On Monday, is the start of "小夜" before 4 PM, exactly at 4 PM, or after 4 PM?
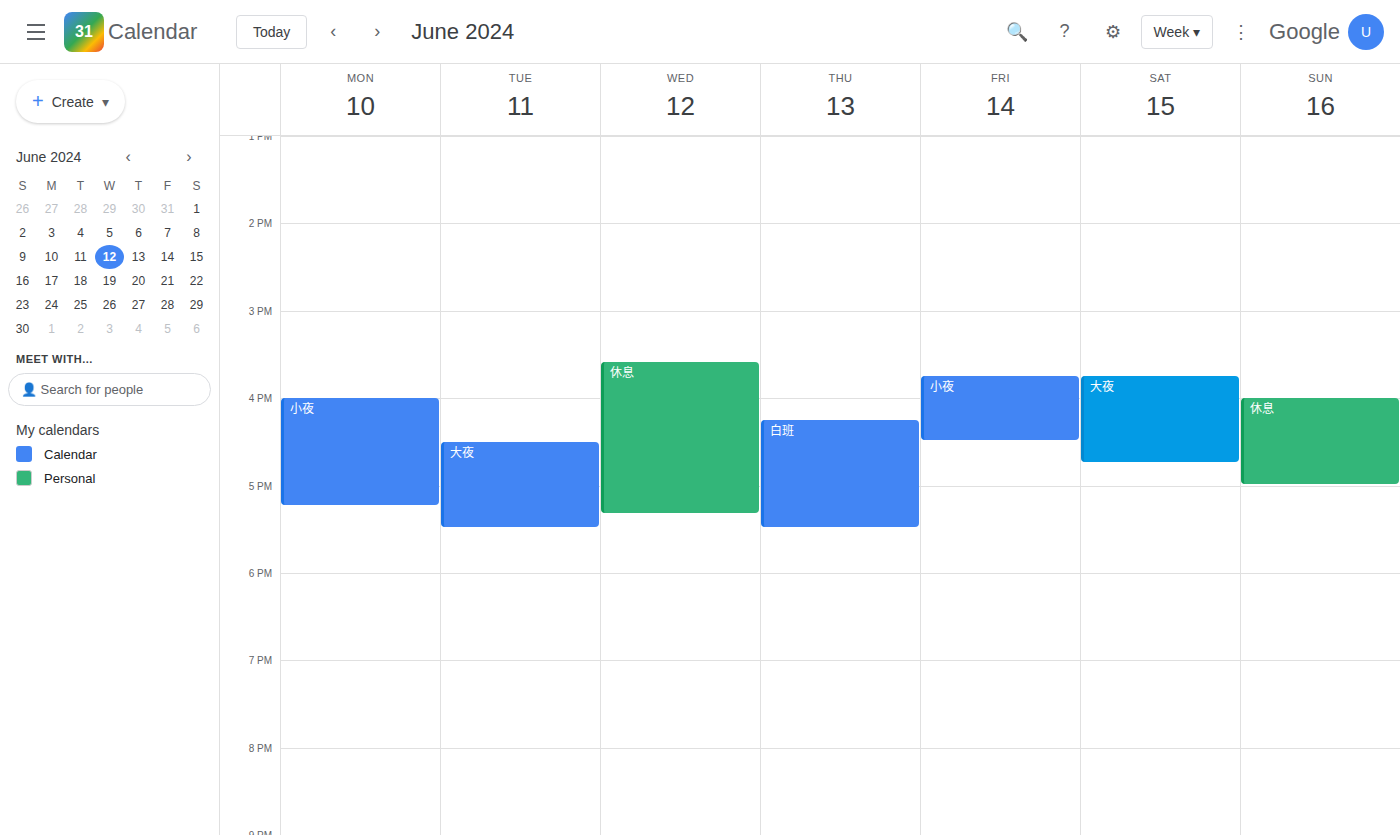
4:00 PM -- exactly at 4 PM, on the 4 PM line.